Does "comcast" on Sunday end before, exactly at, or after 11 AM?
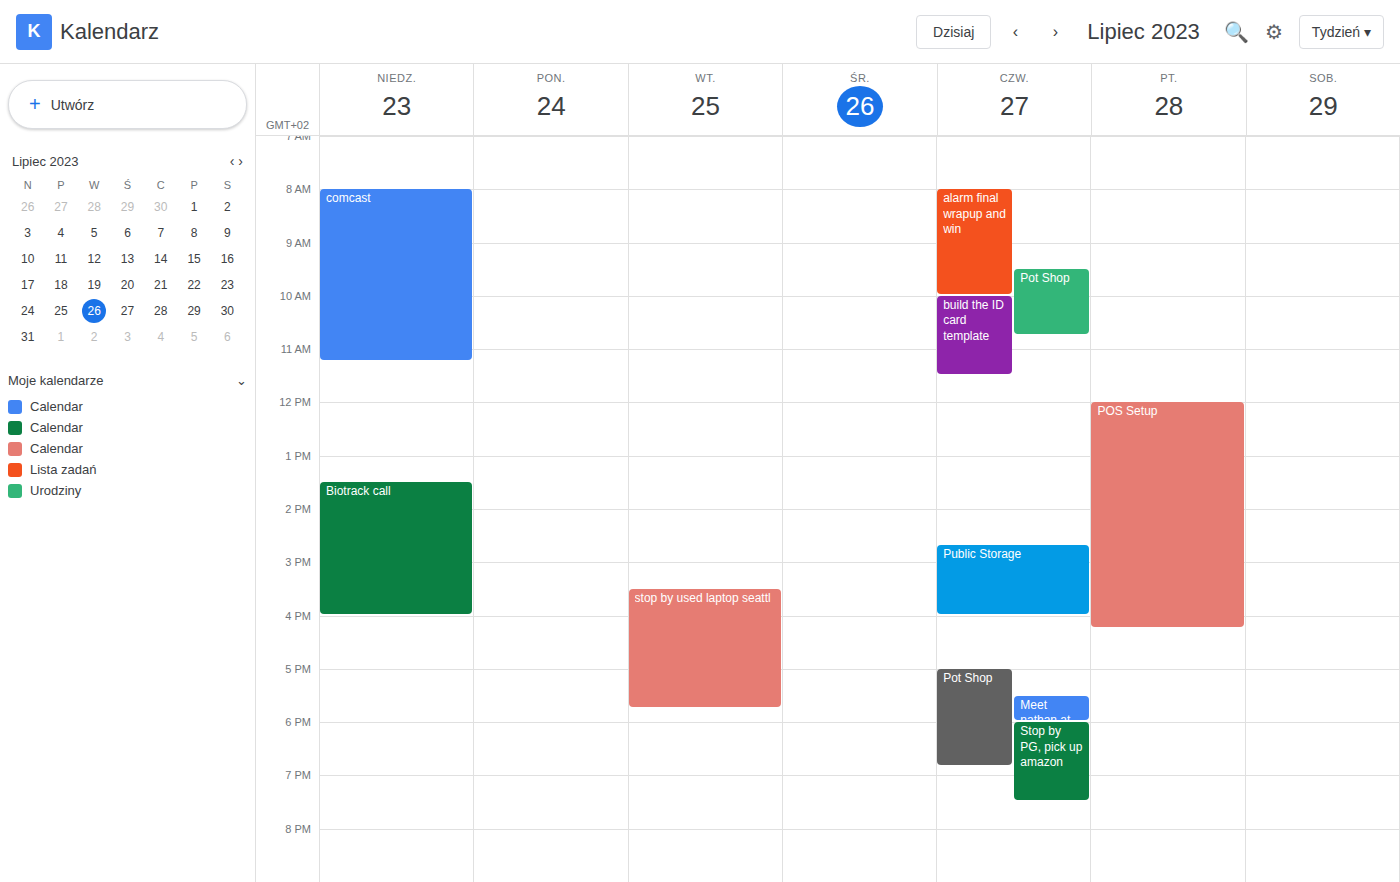
11:15 AM -- after 11 AM, 15 minutes below the 11 AM line.